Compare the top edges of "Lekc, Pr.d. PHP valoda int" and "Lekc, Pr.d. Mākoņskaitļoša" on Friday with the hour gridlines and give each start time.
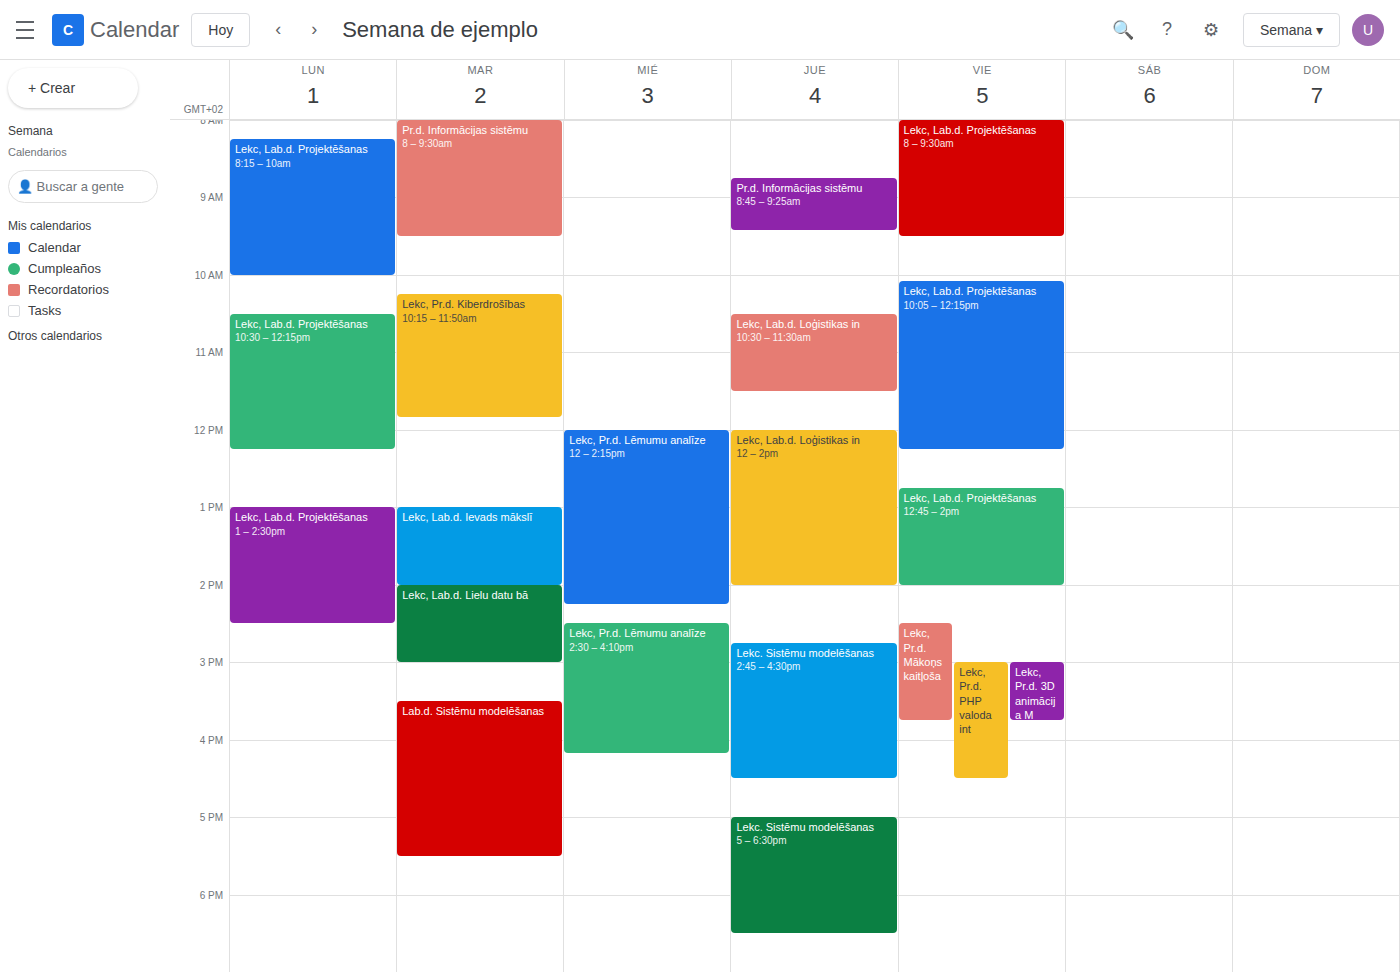
"Lekc, Pr.d. PHP valoda int": 15:00, exactly on the 15:00 line. "Lekc, Pr.d. Mākoņskaitļoša": 14:30, halfway between the 14:00 and 15:00 lines.